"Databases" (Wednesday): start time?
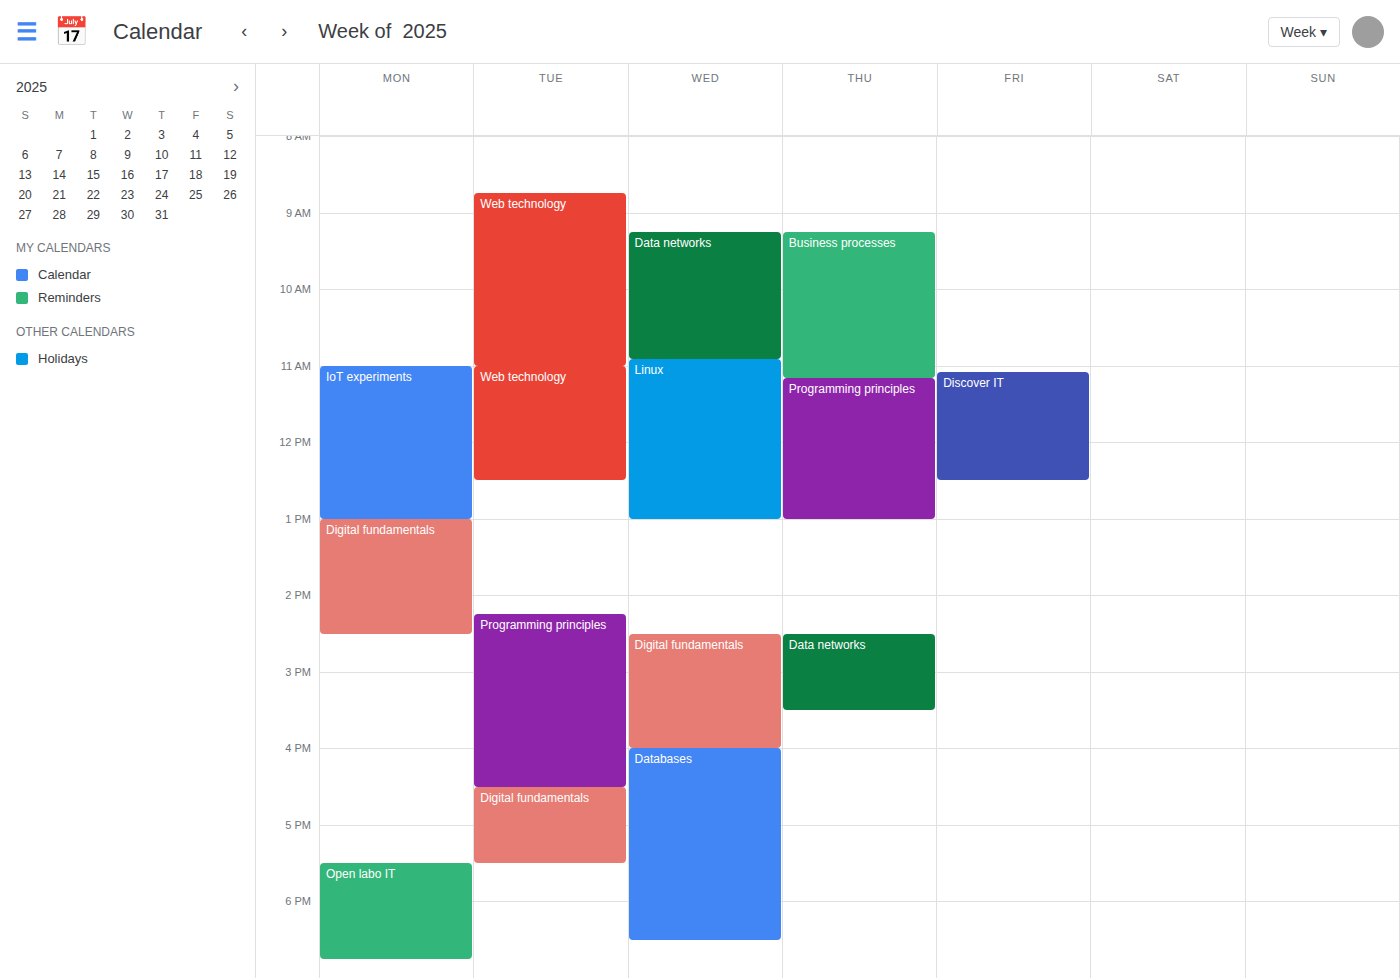
4:00 PM